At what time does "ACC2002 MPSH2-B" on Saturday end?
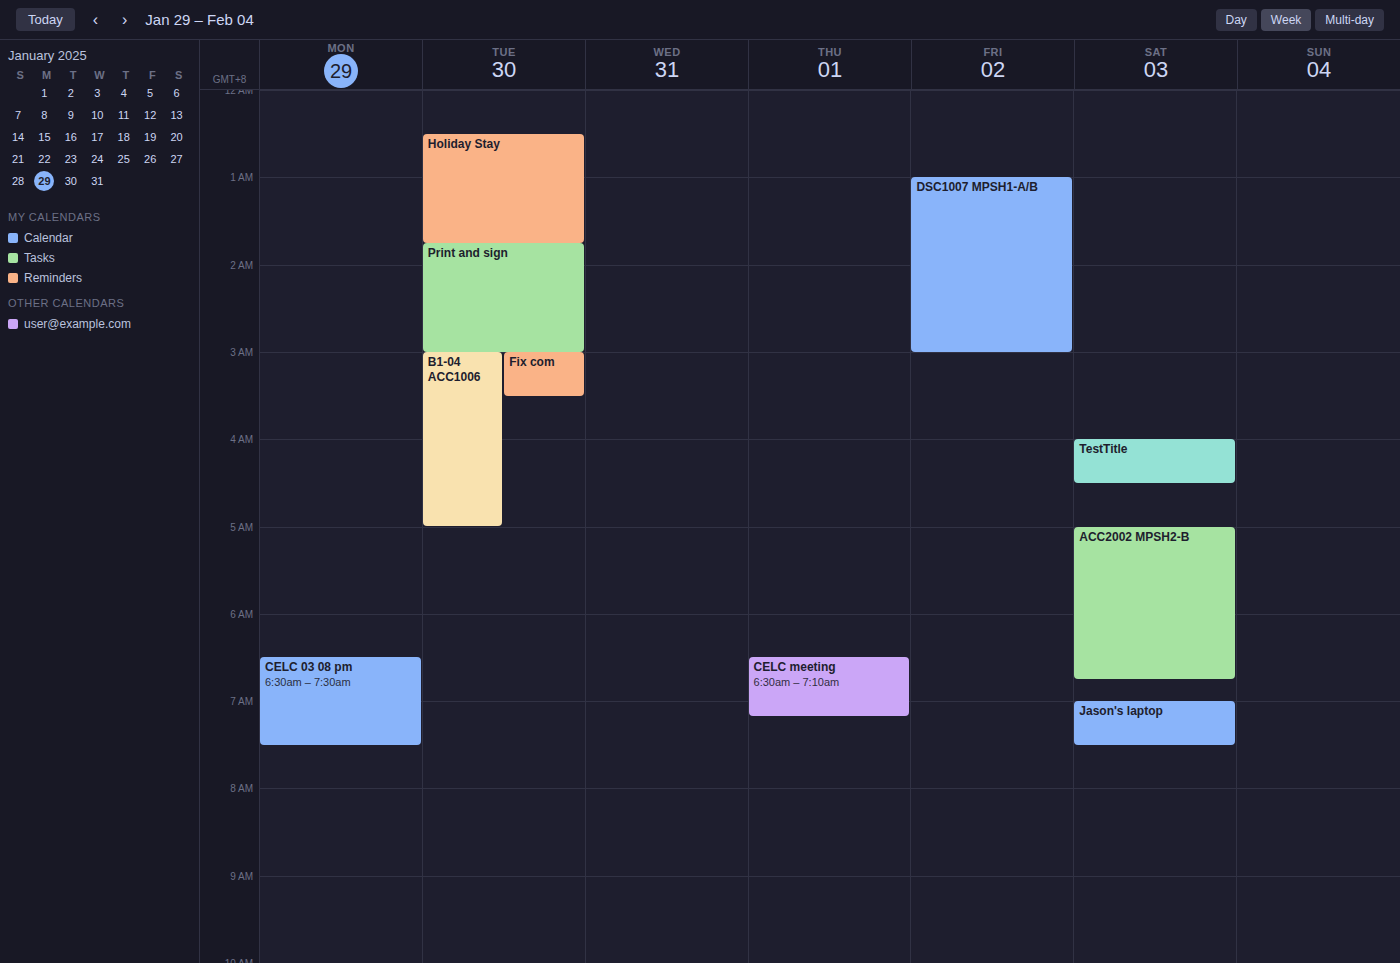
6:45 AM